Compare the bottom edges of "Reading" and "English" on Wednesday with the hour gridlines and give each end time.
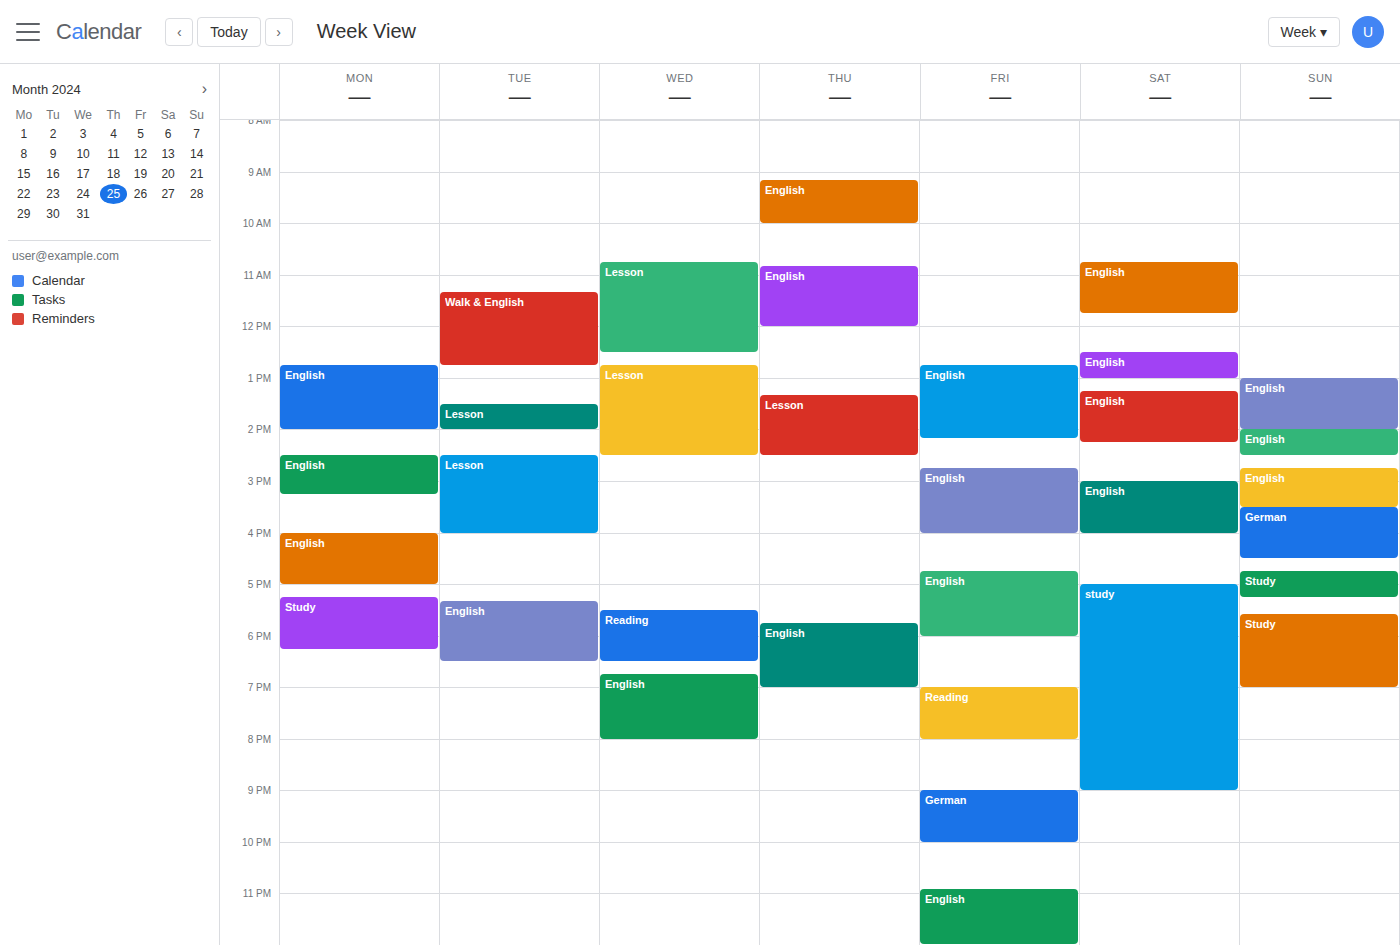
"Reading": 6:30 PM, halfway between the 6 PM and 7 PM lines. "English": 8:00 PM, exactly on the 8 PM line.